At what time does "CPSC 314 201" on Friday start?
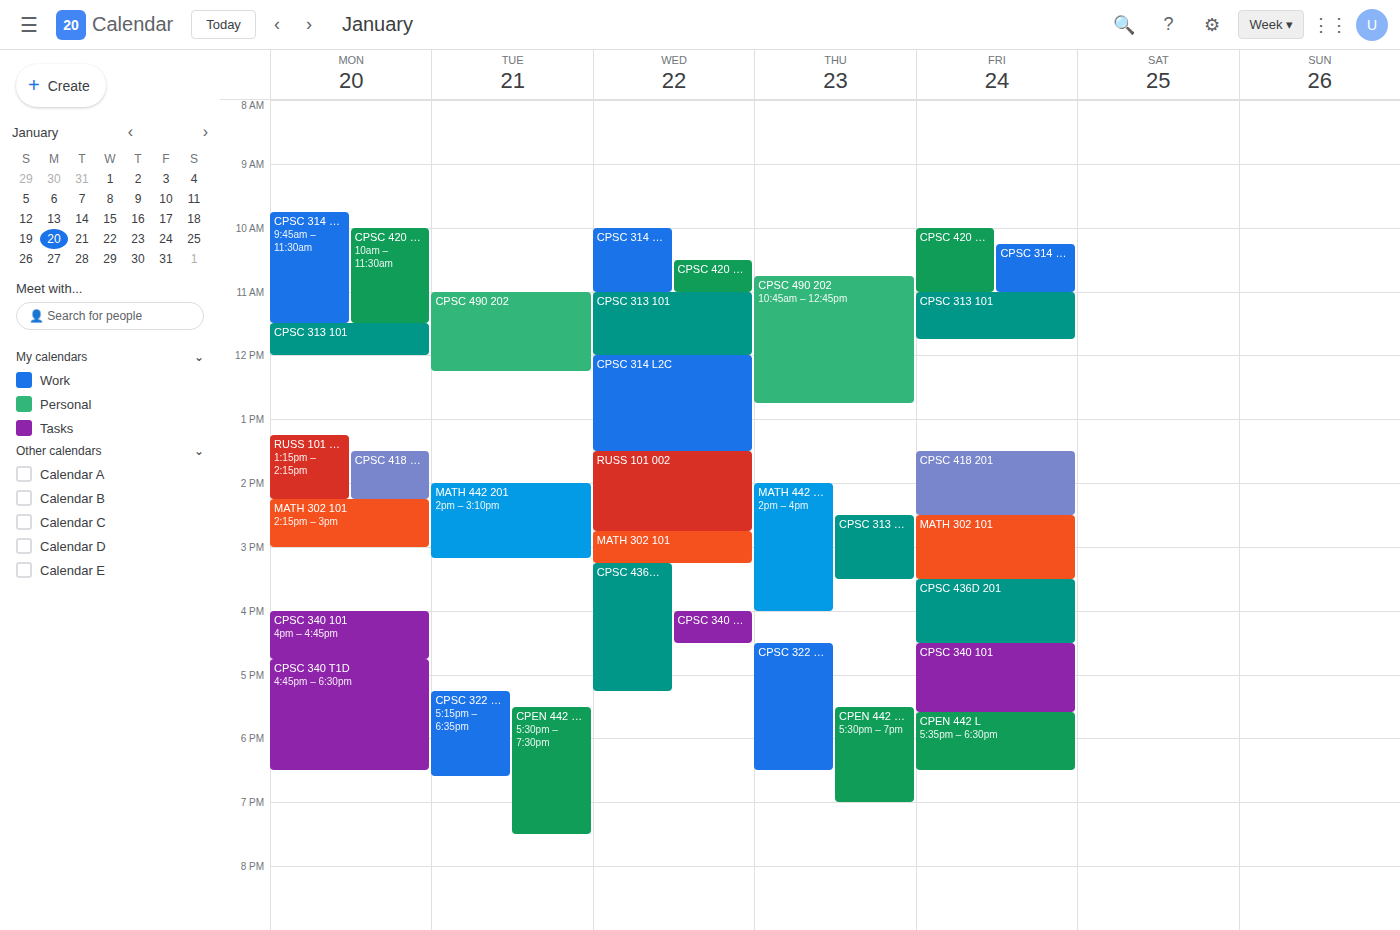
10:15